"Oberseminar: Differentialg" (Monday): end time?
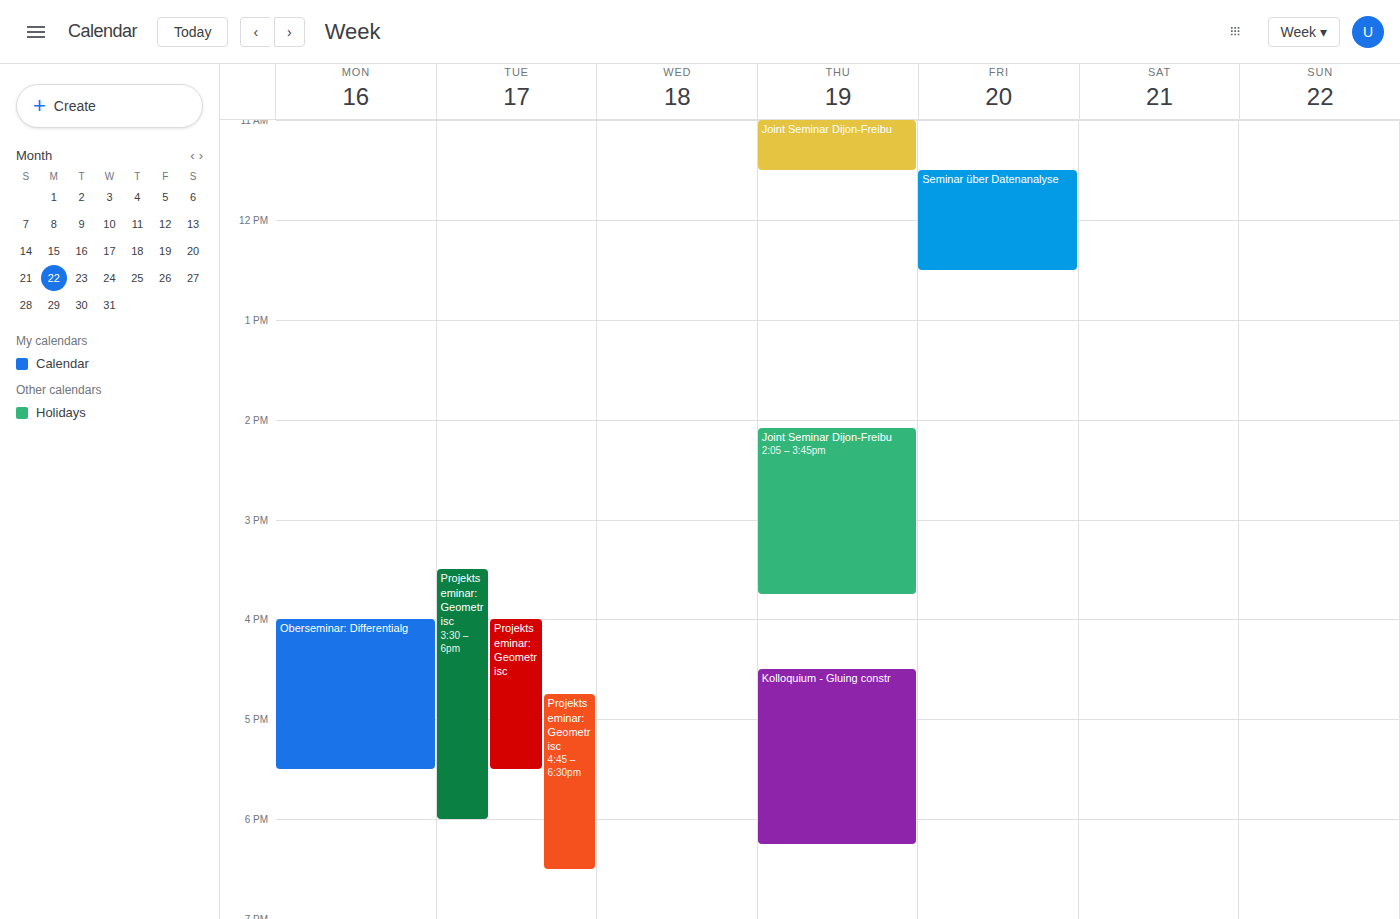
5:30 PM